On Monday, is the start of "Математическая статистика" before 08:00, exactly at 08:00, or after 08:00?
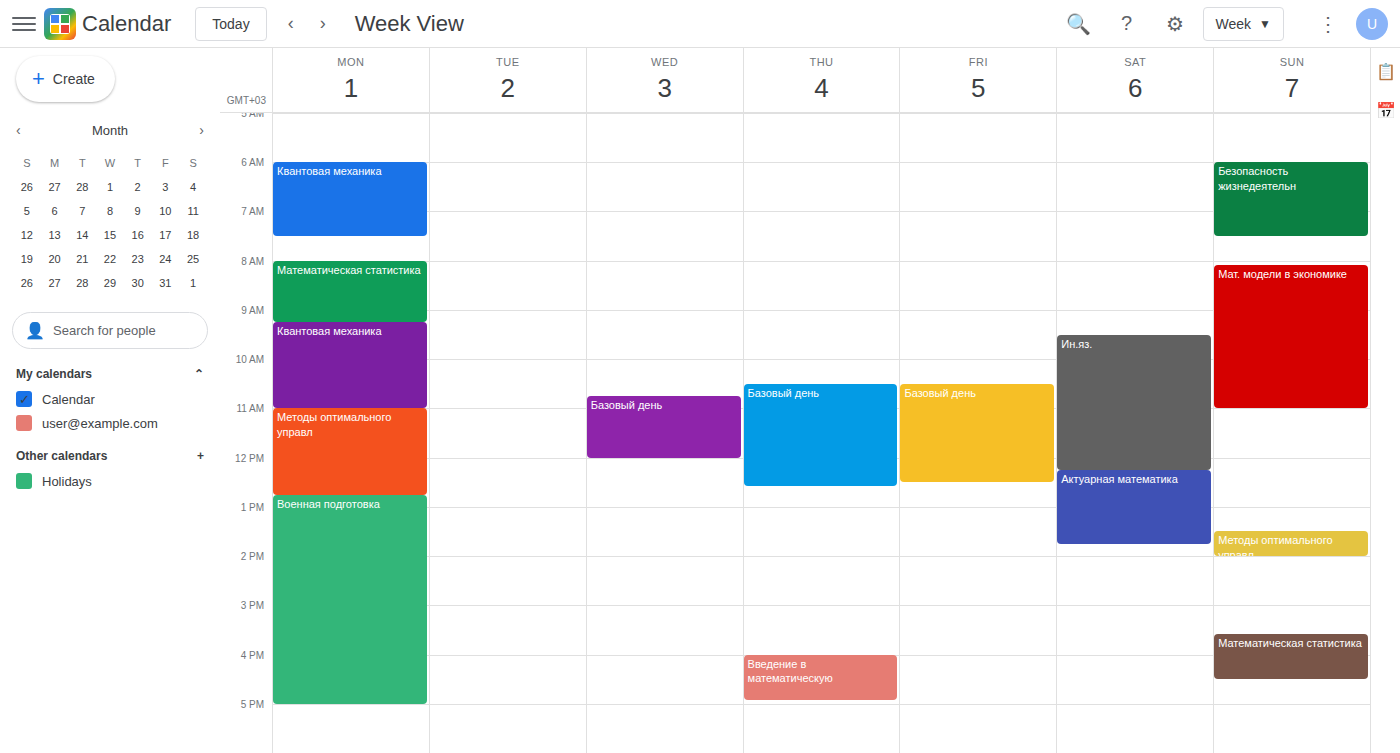
08:00 -- exactly at 08:00, on the 08:00 line.